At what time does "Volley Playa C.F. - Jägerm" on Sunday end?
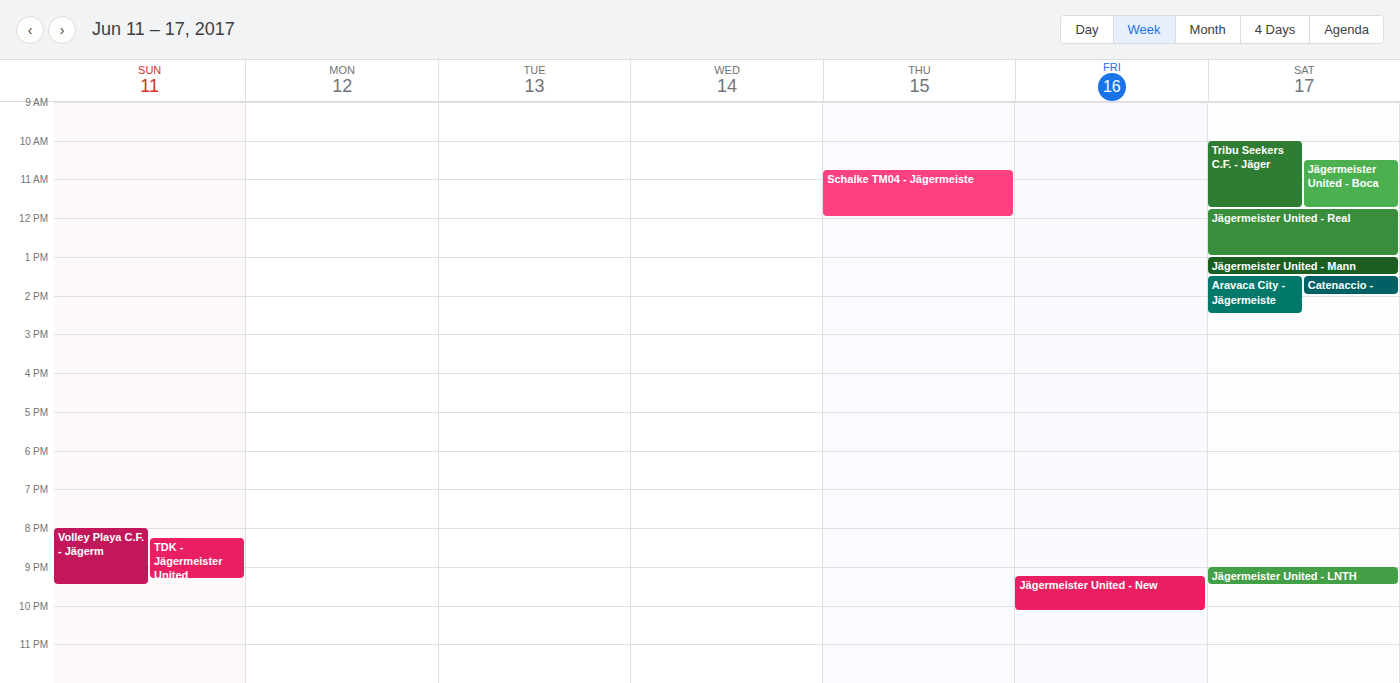
9:30 PM